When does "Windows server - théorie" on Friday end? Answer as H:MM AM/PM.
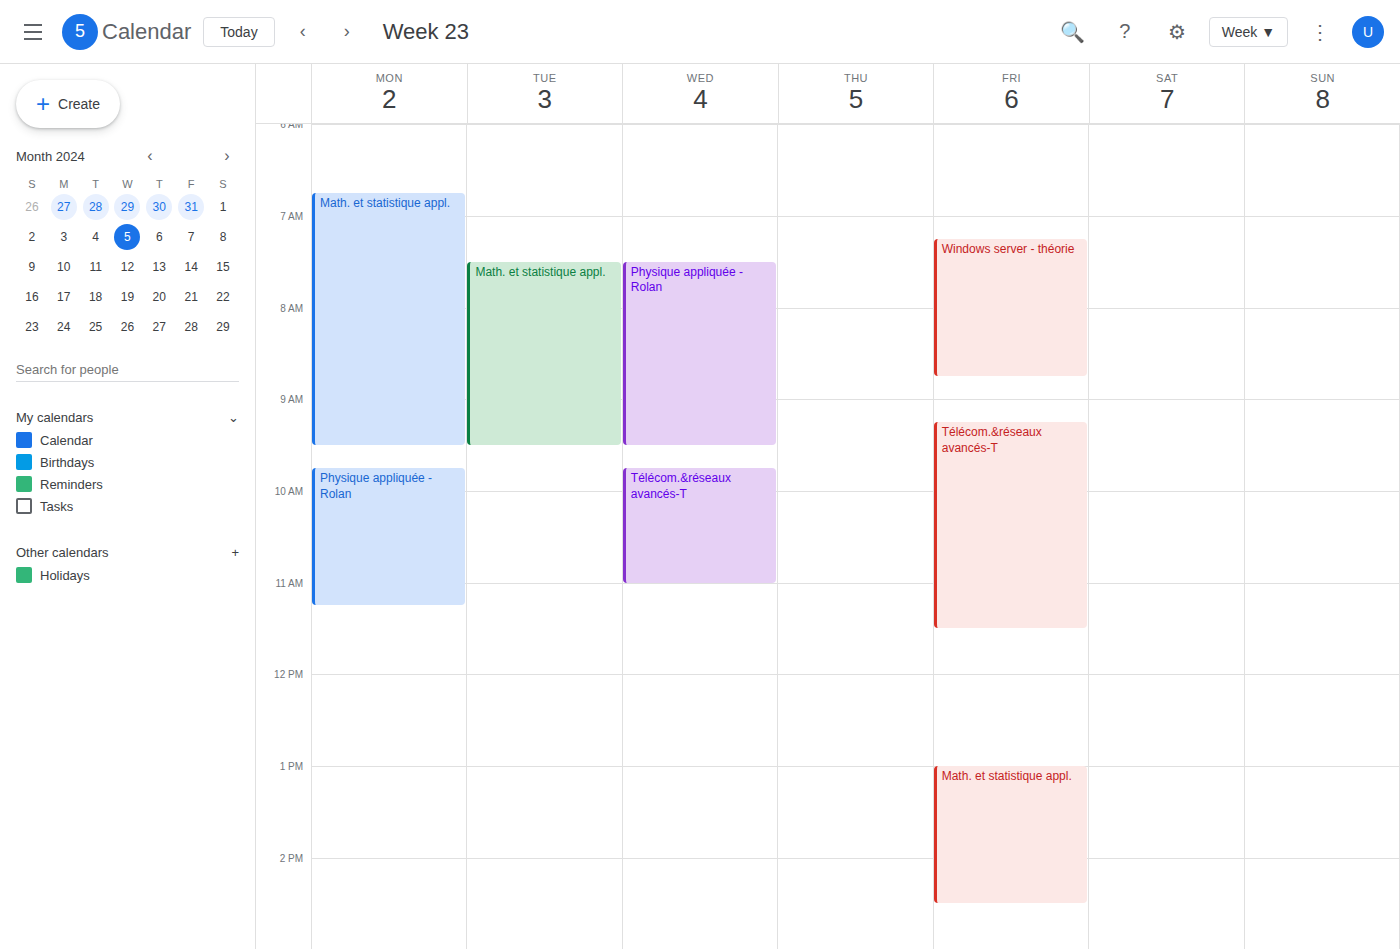
8:45 AM